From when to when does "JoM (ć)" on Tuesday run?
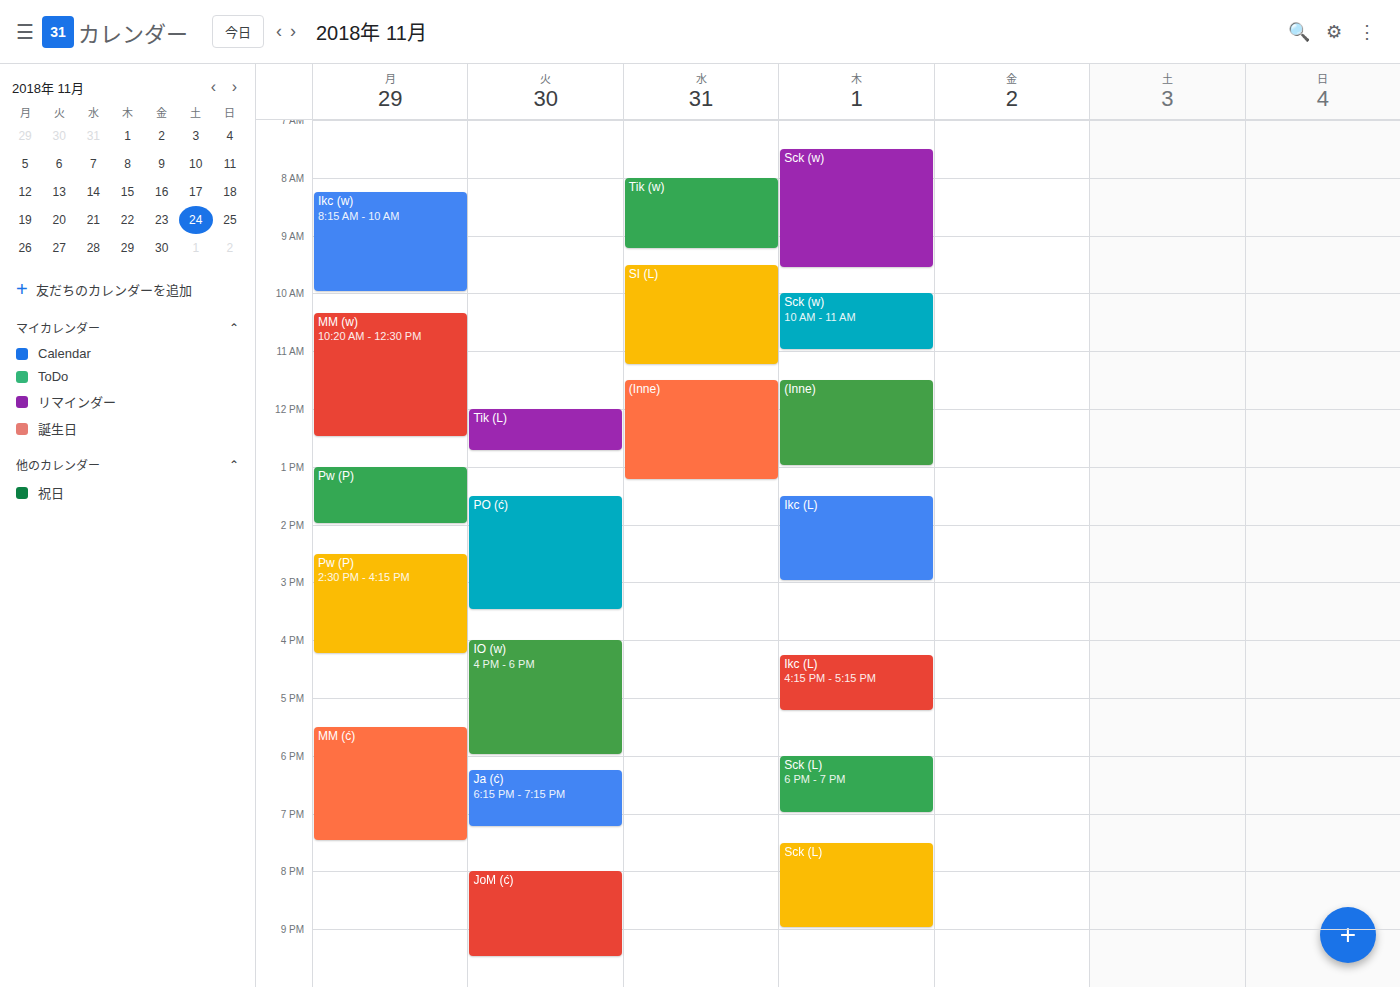
8:00 PM to 9:30 PM